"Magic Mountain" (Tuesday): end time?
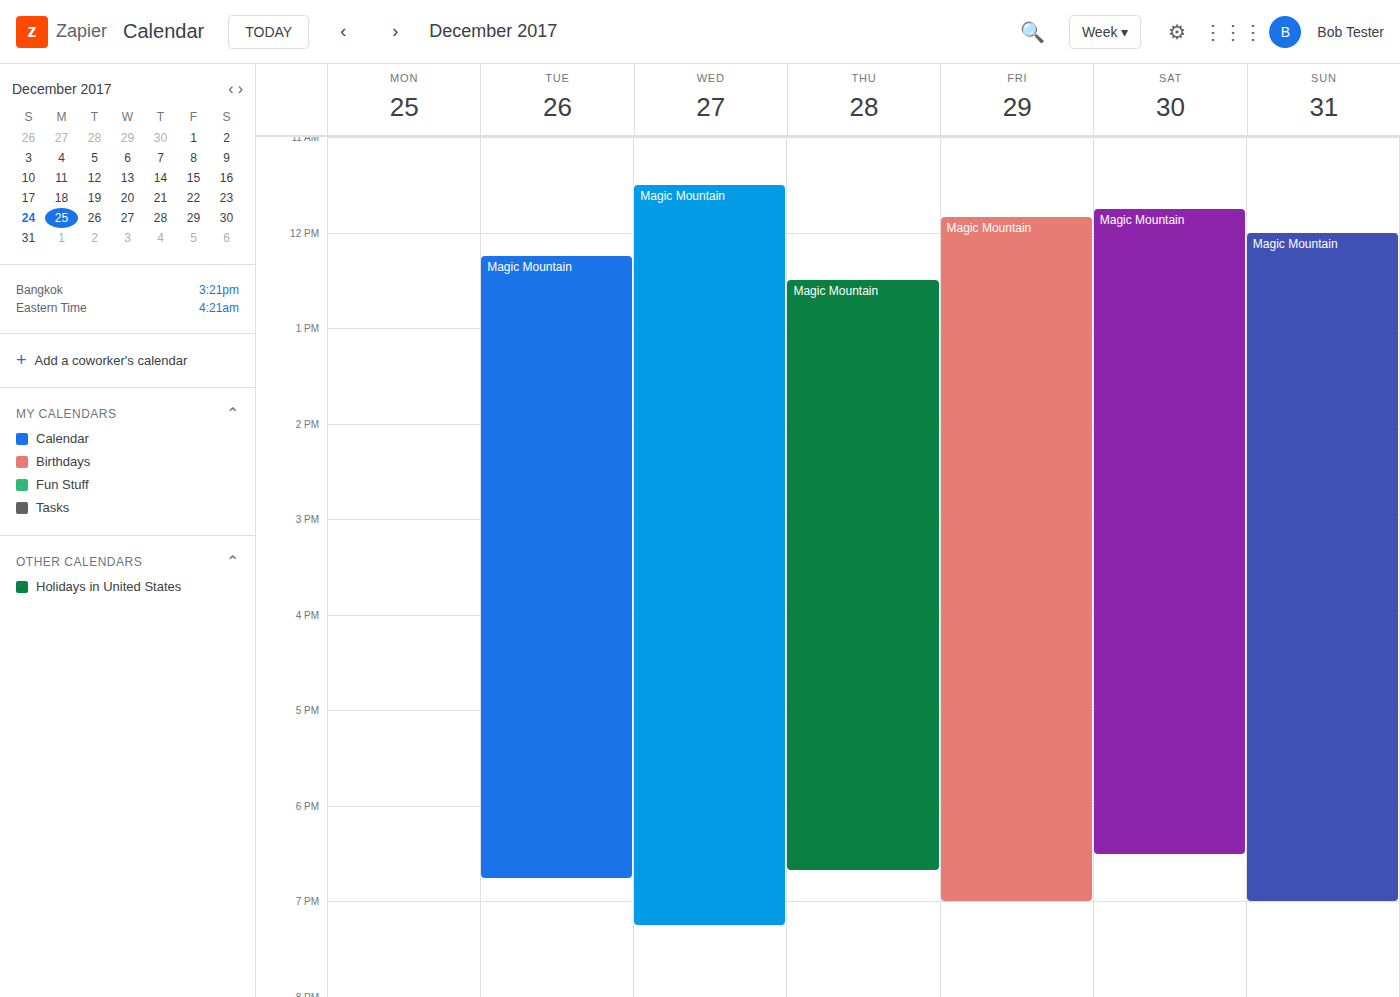
6:45 PM